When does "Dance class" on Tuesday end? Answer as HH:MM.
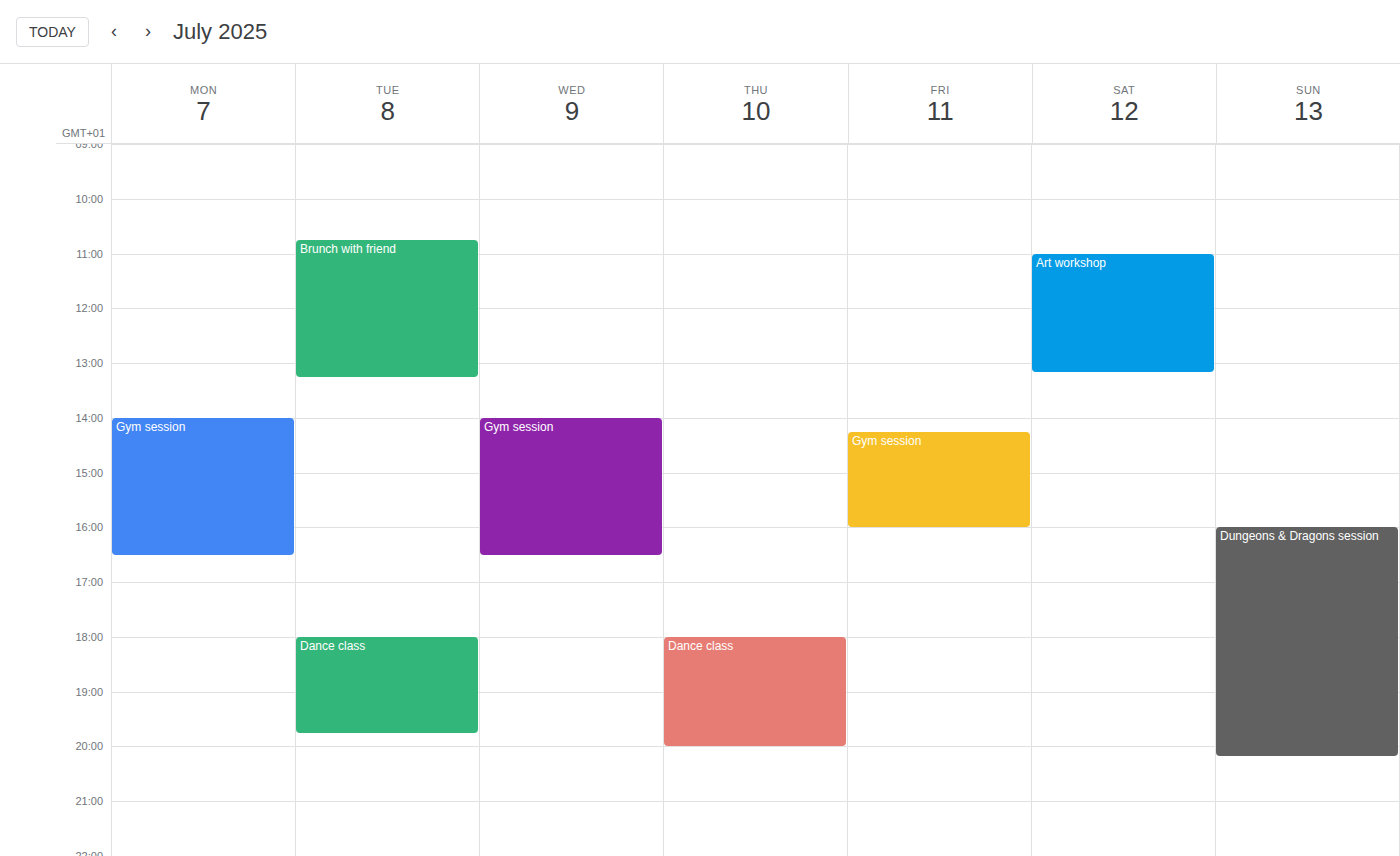
19:45